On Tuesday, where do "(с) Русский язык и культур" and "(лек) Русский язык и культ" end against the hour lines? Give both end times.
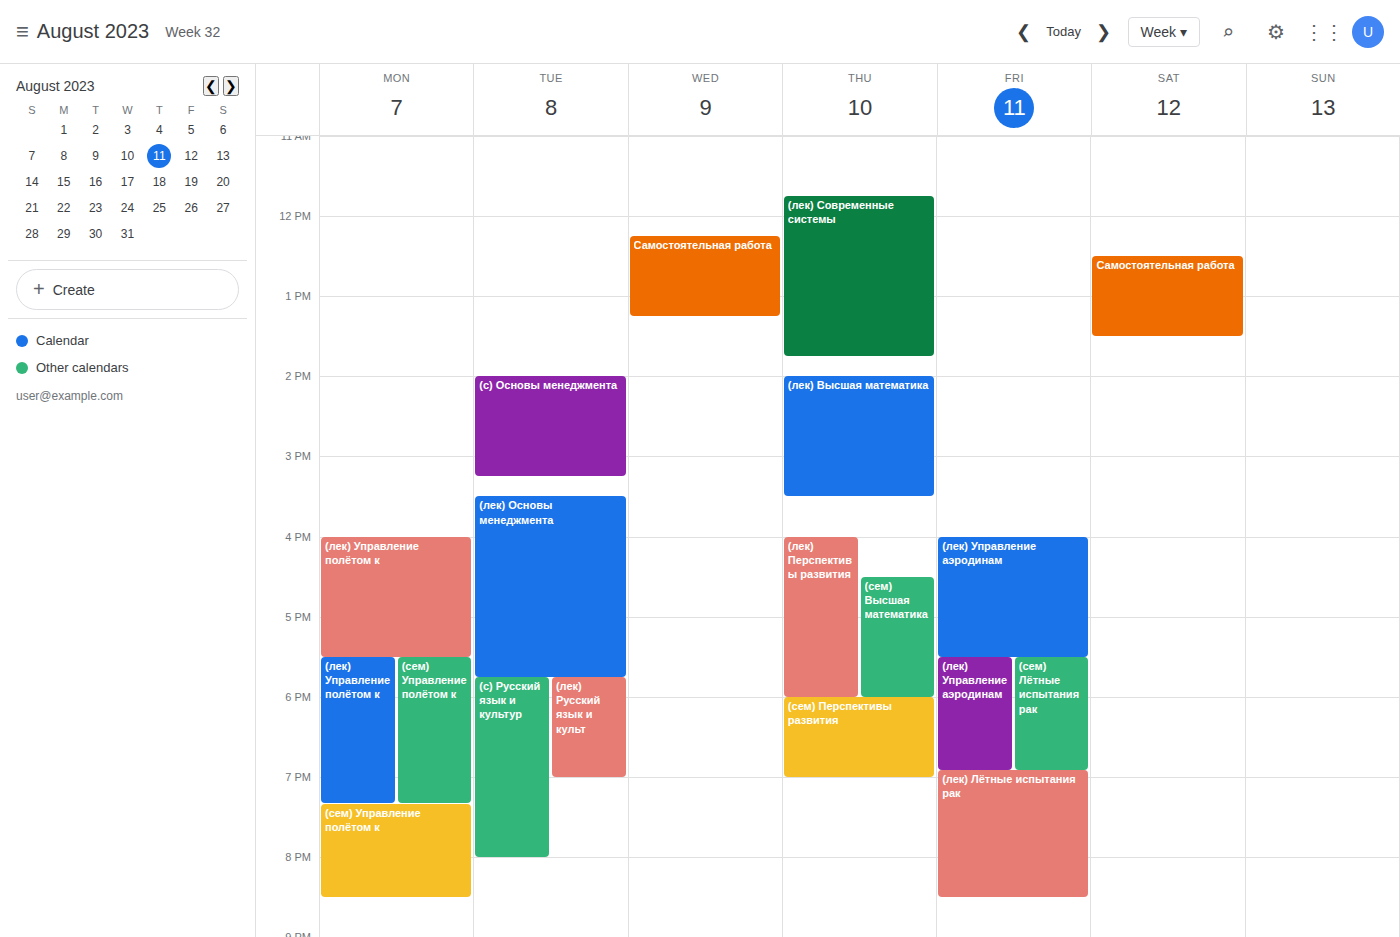
"(с) Русский язык и культур": 8:00 PM, exactly on the 8 PM line. "(лек) Русский язык и культ": 7:00 PM, exactly on the 7 PM line.